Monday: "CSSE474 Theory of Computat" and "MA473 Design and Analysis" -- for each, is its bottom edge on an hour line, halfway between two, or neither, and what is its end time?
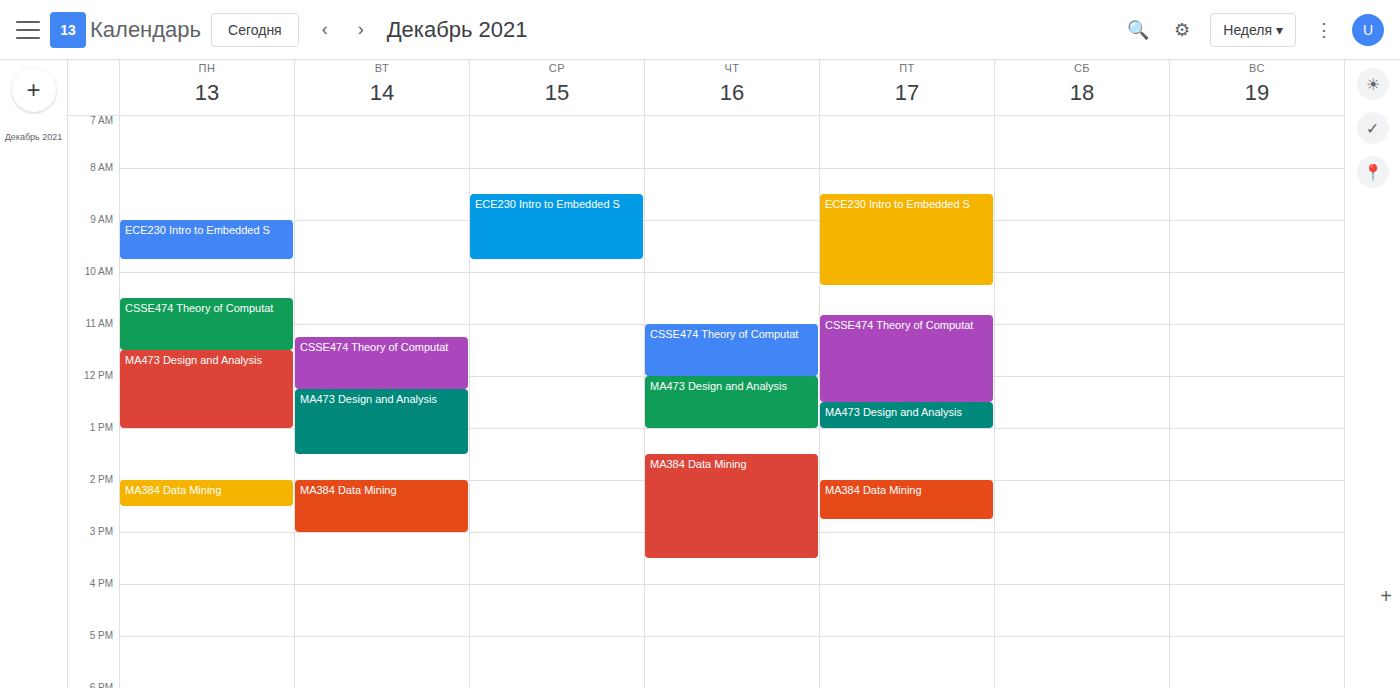
"CSSE474 Theory of Computat": 11:30 AM, halfway between the 11 AM and 12 PM lines. "MA473 Design and Analysis": 1:00 PM, exactly on the 1 PM line.